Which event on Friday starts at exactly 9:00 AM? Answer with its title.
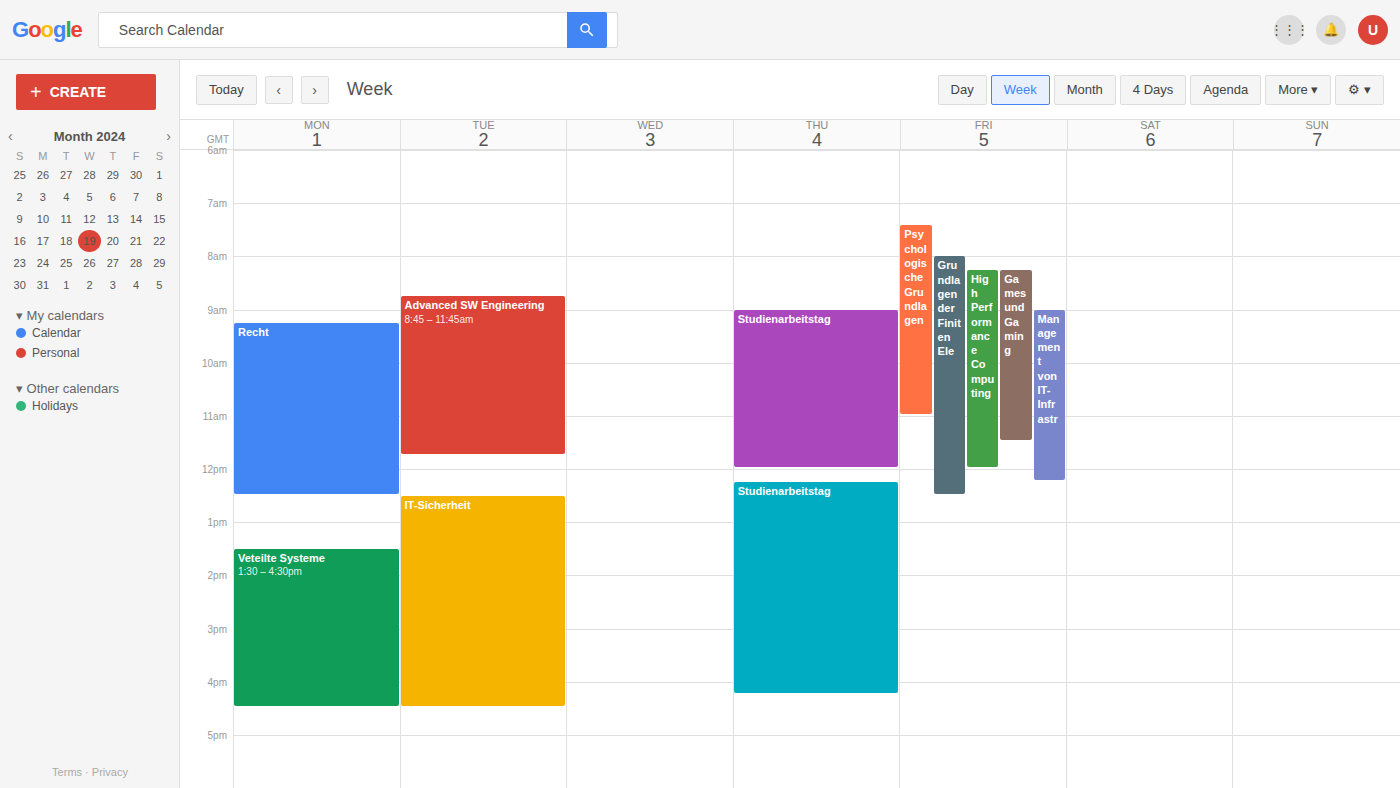
"Management von IT-Infrastr"